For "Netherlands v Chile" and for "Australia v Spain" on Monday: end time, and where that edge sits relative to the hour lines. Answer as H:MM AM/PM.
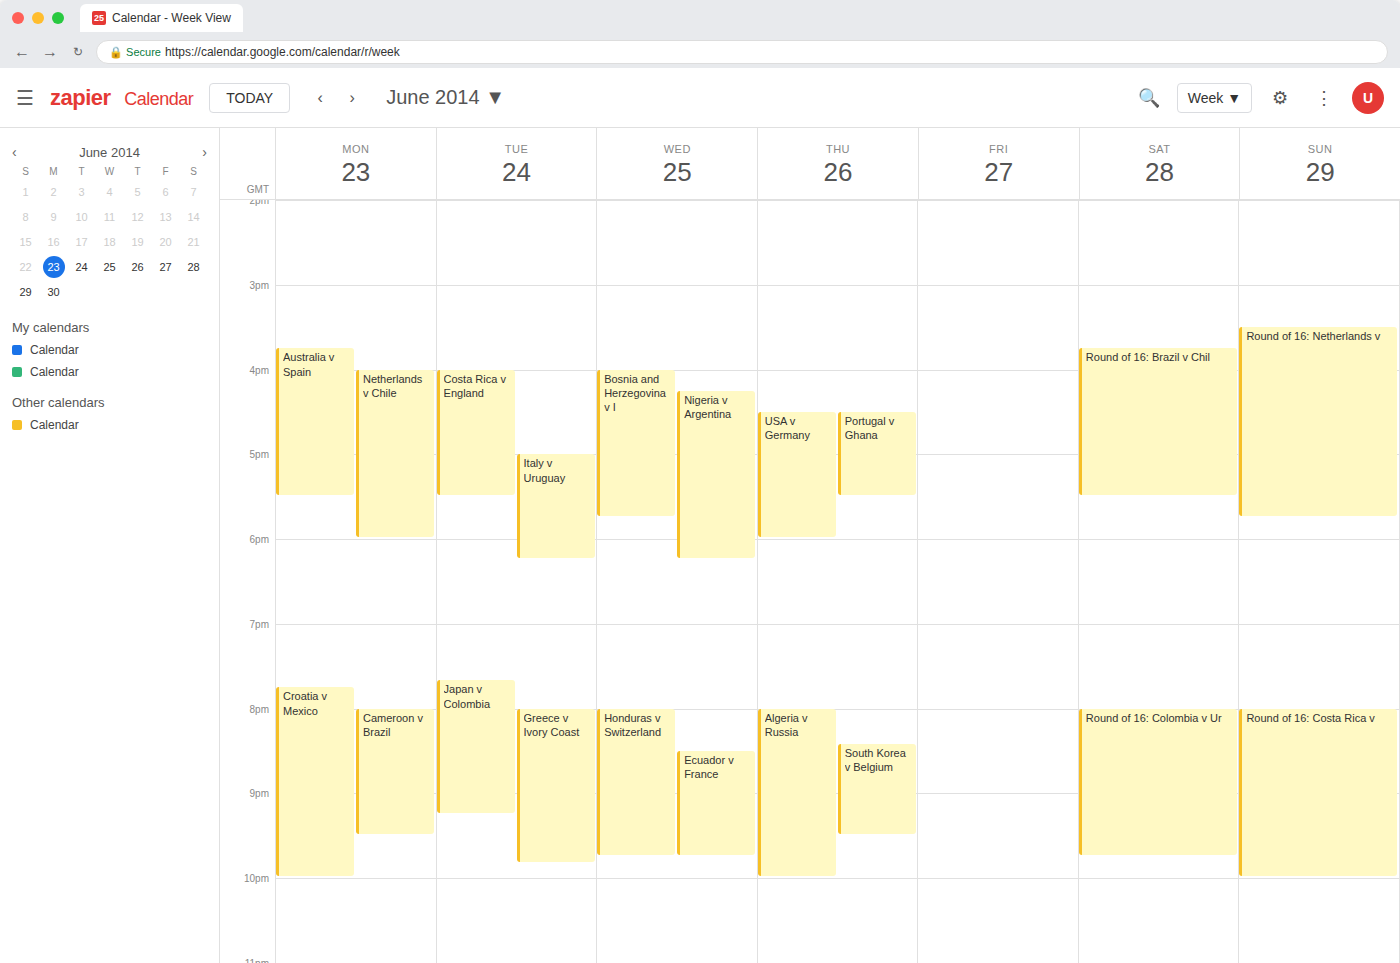
"Netherlands v Chile": 6:00 PM, exactly on the 6 PM line. "Australia v Spain": 5:30 PM, halfway between the 5 PM and 6 PM lines.